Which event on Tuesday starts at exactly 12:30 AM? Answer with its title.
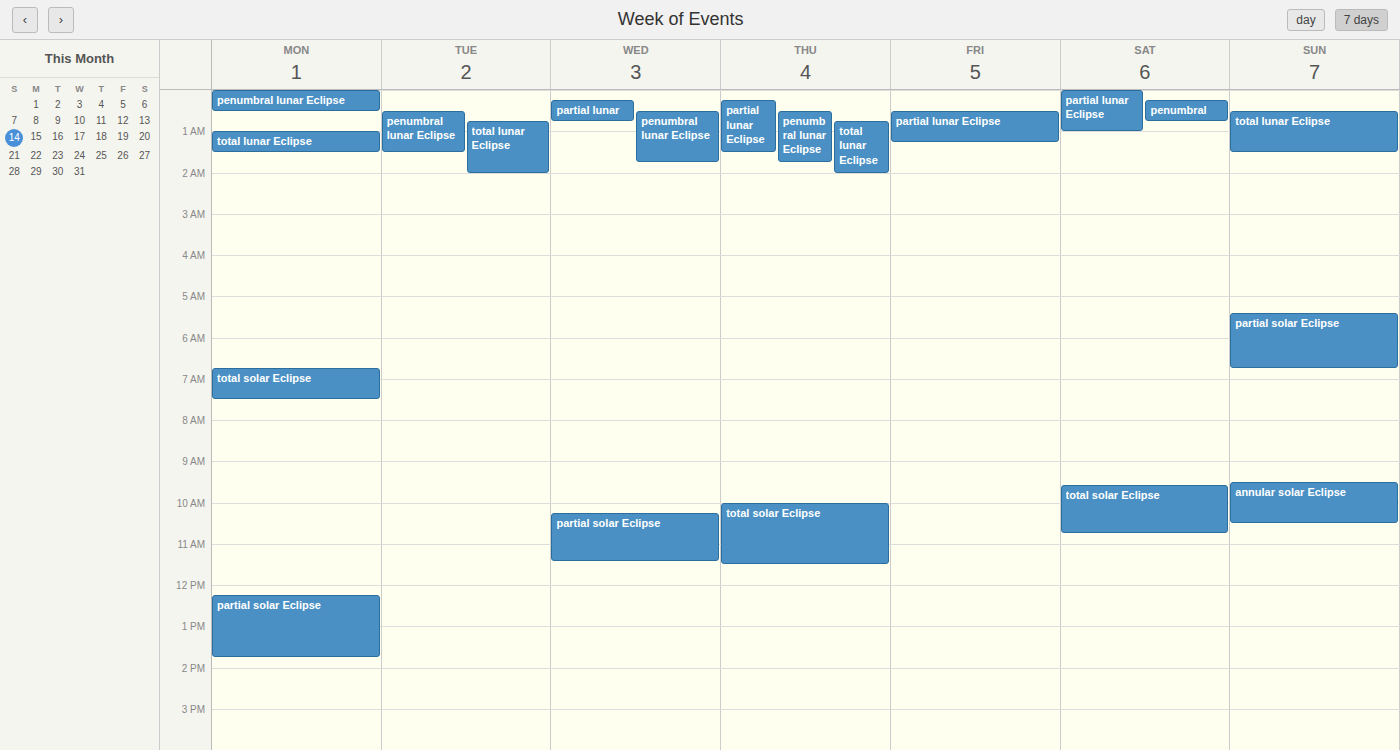
"penumbral lunar Eclipse"